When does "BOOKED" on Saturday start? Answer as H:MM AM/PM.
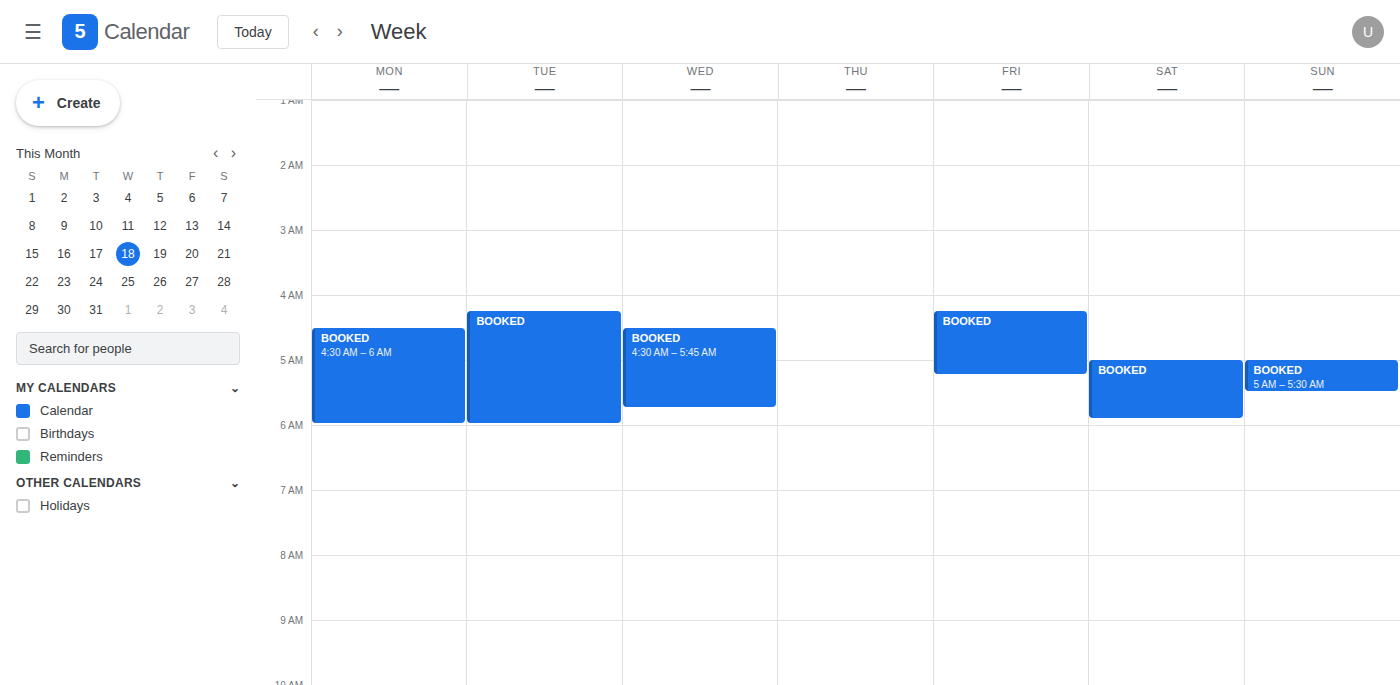
5:00 AM